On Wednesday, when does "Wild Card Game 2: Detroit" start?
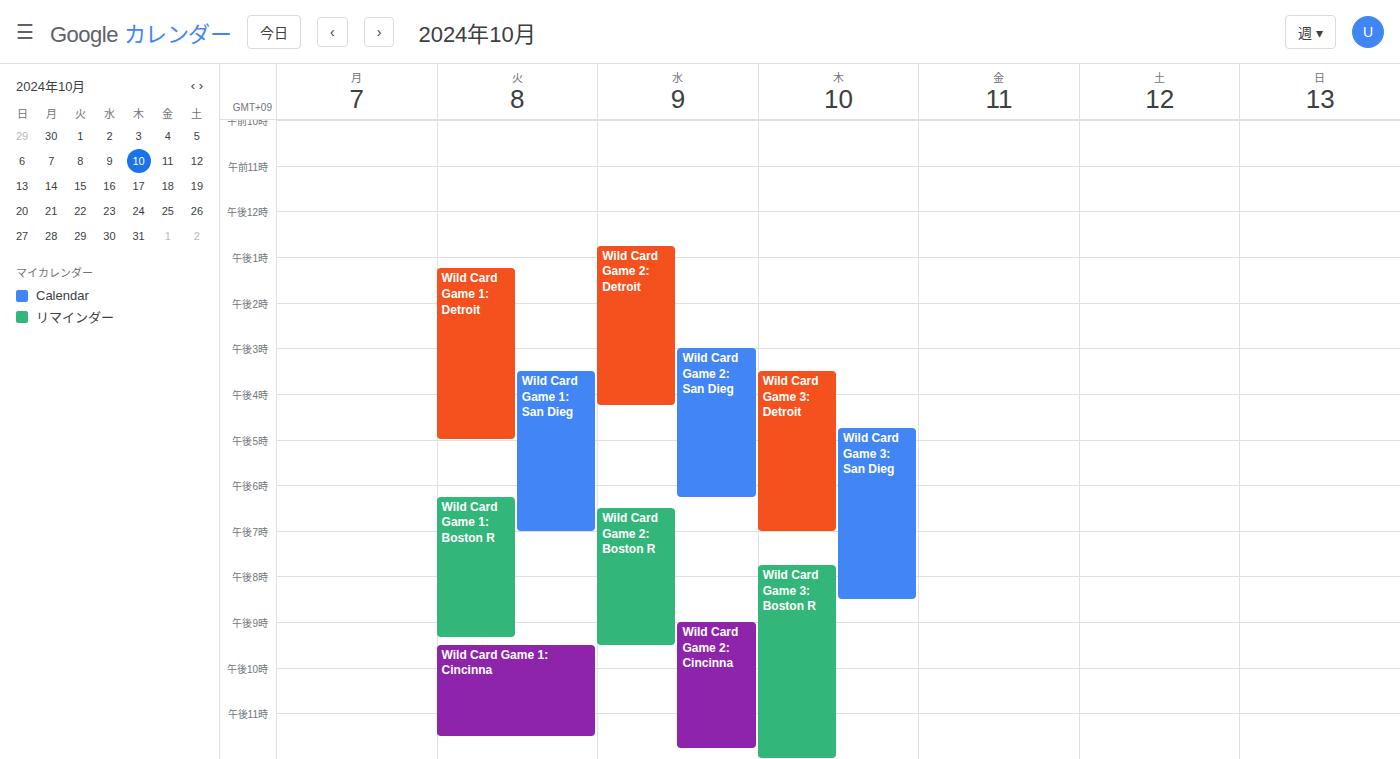
12:45 PM